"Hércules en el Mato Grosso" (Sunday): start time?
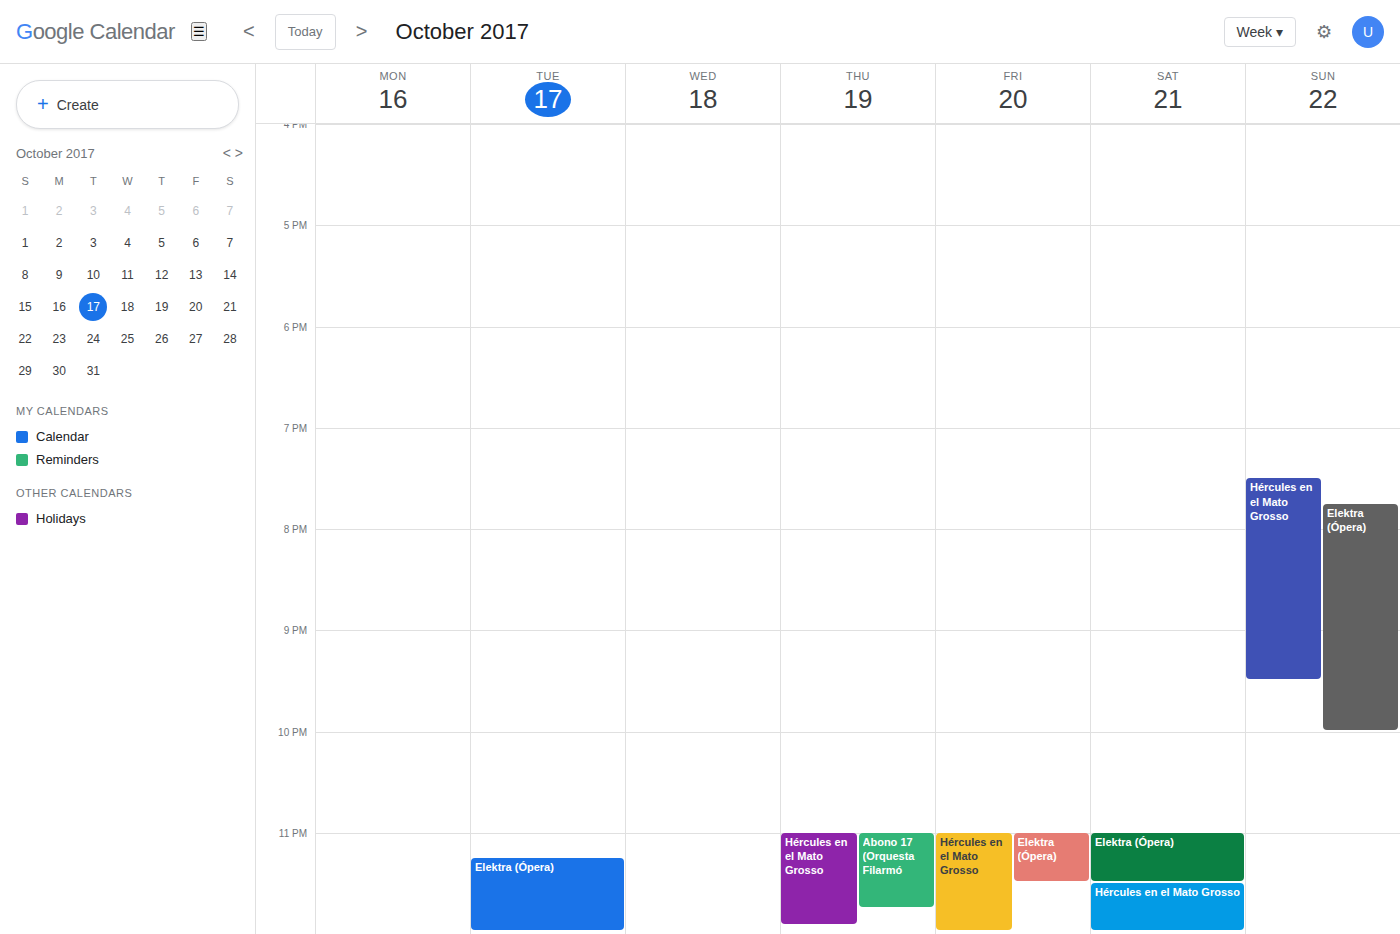
19:30